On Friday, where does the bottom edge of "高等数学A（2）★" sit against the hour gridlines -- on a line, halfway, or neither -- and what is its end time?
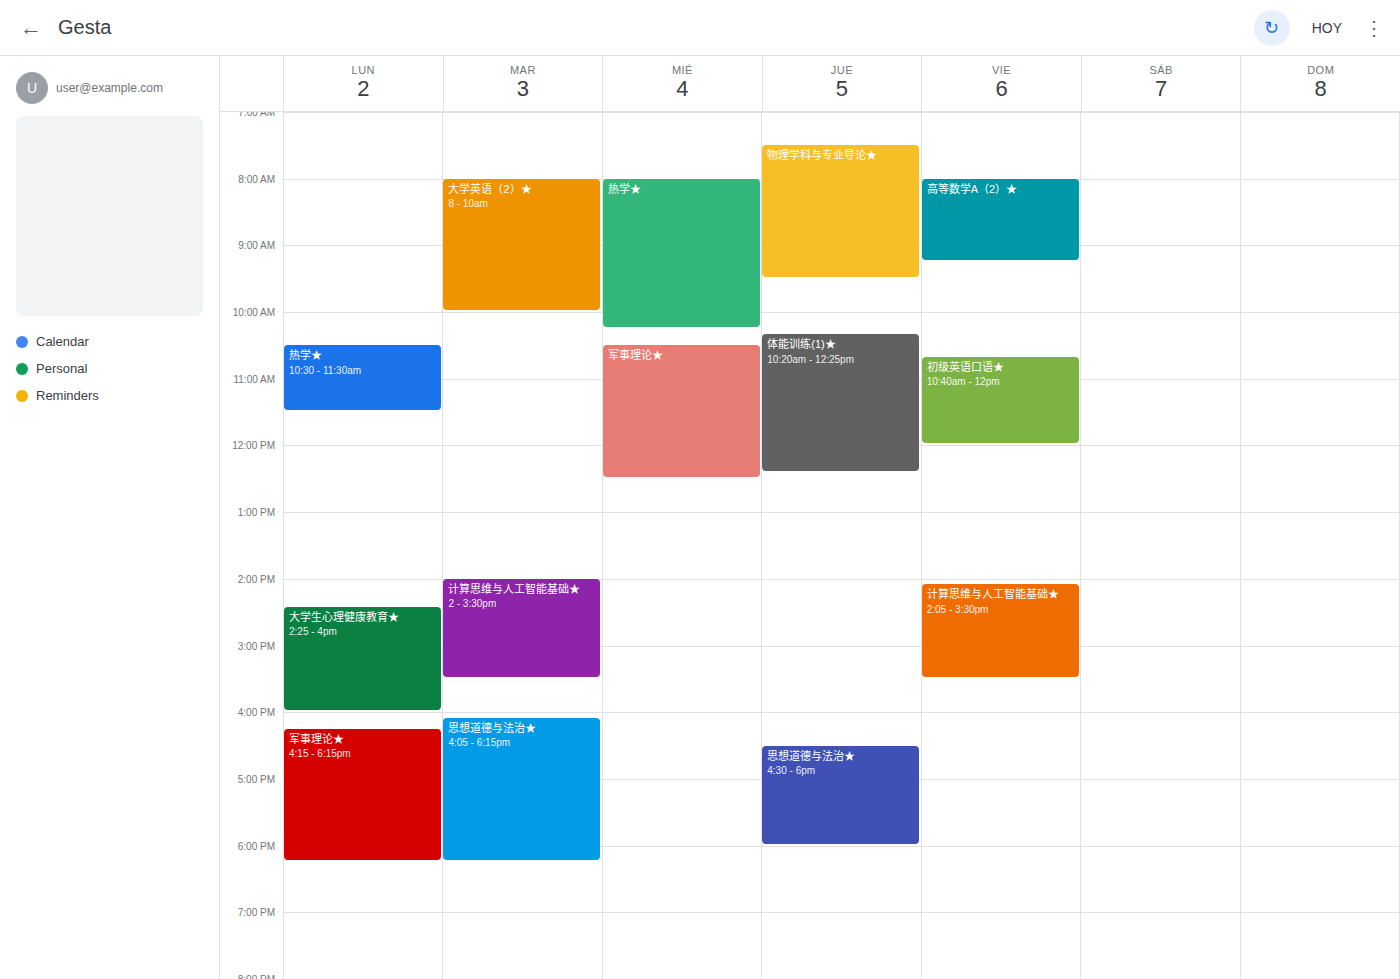
9:15 AM -- neither: a quarter of the way from the 9 AM line to the 10 AM line.